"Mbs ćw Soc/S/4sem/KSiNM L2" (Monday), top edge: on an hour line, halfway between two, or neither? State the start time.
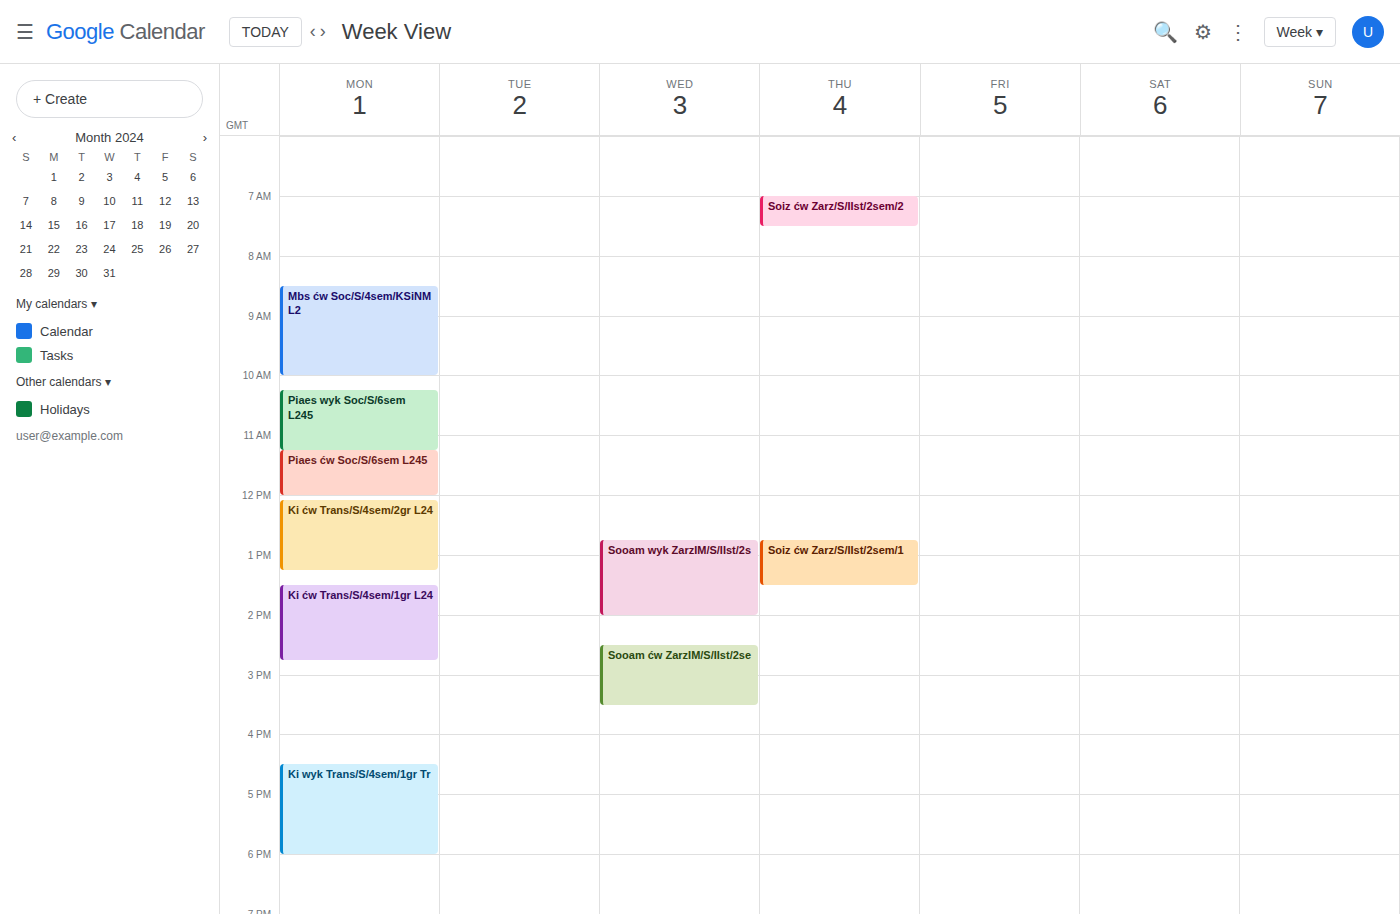
8:30 AM -- halfway between the 8 AM and 9 AM lines.